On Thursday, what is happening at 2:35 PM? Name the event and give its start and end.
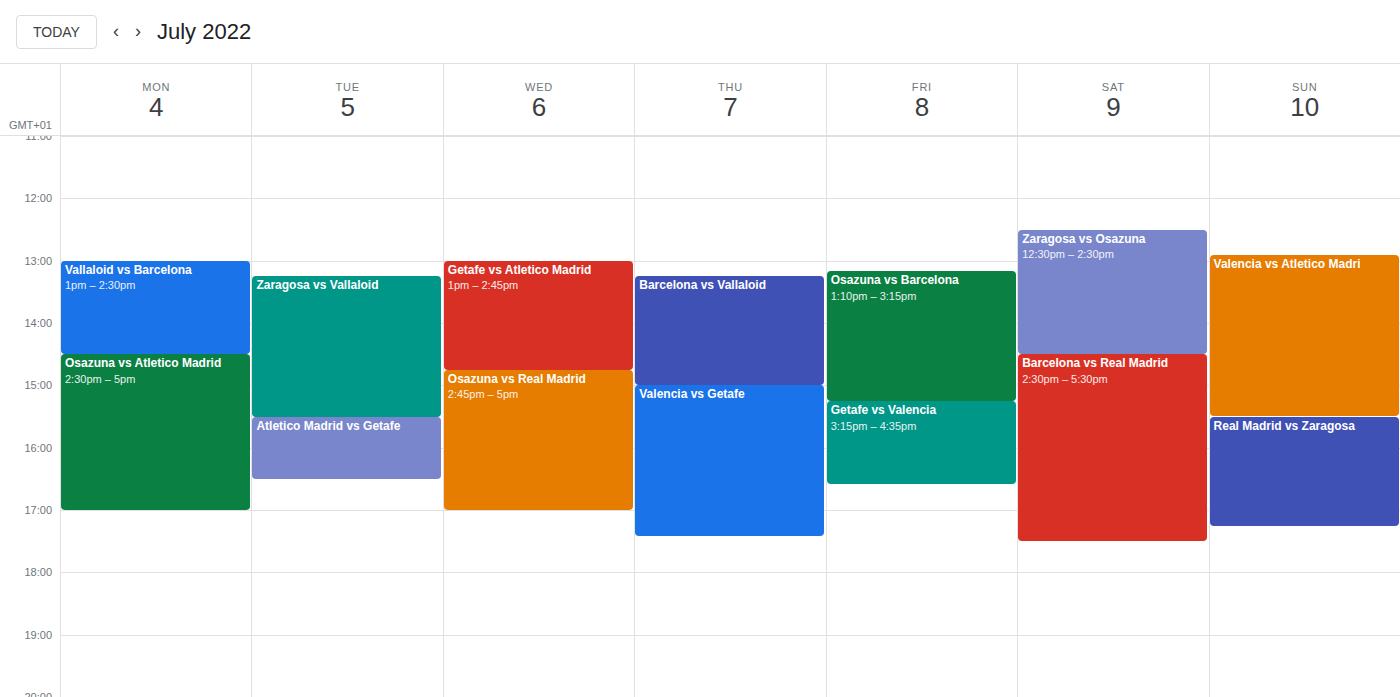
"Barcelona vs Vallaloid", 1:15 PM to 3:00 PM